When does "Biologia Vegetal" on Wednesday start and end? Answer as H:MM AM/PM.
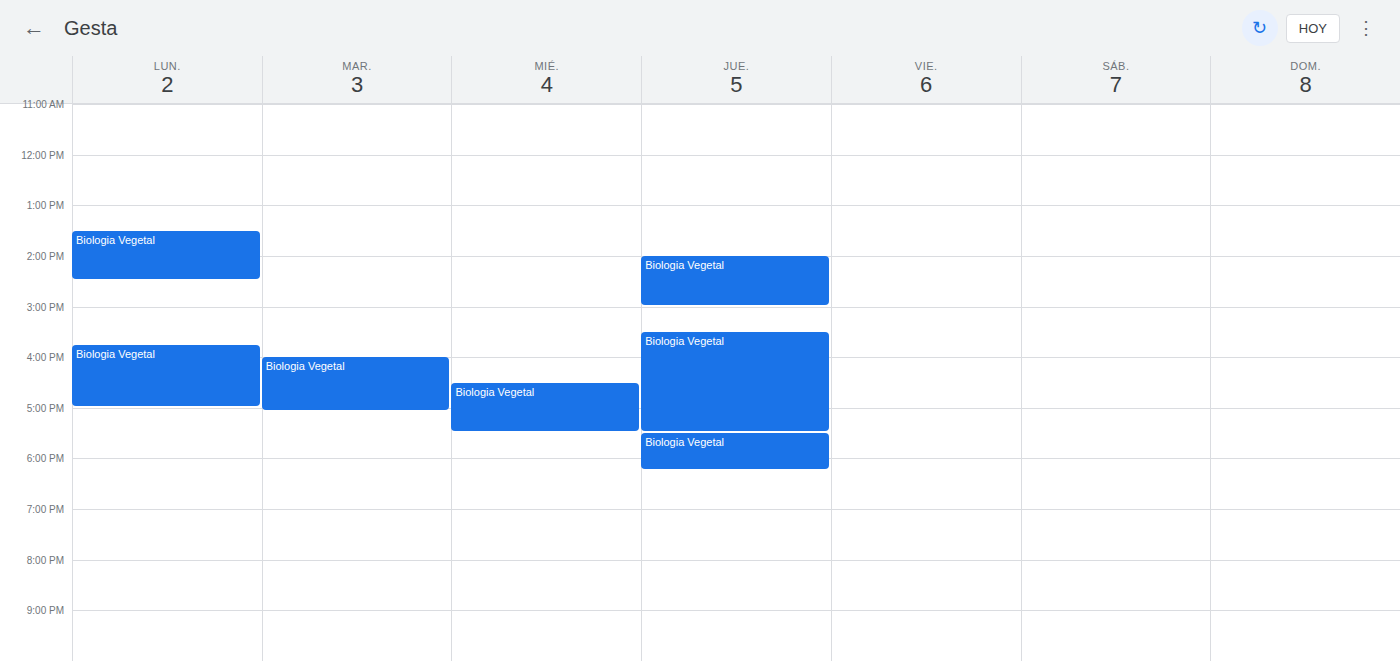
4:30 PM to 5:30 PM